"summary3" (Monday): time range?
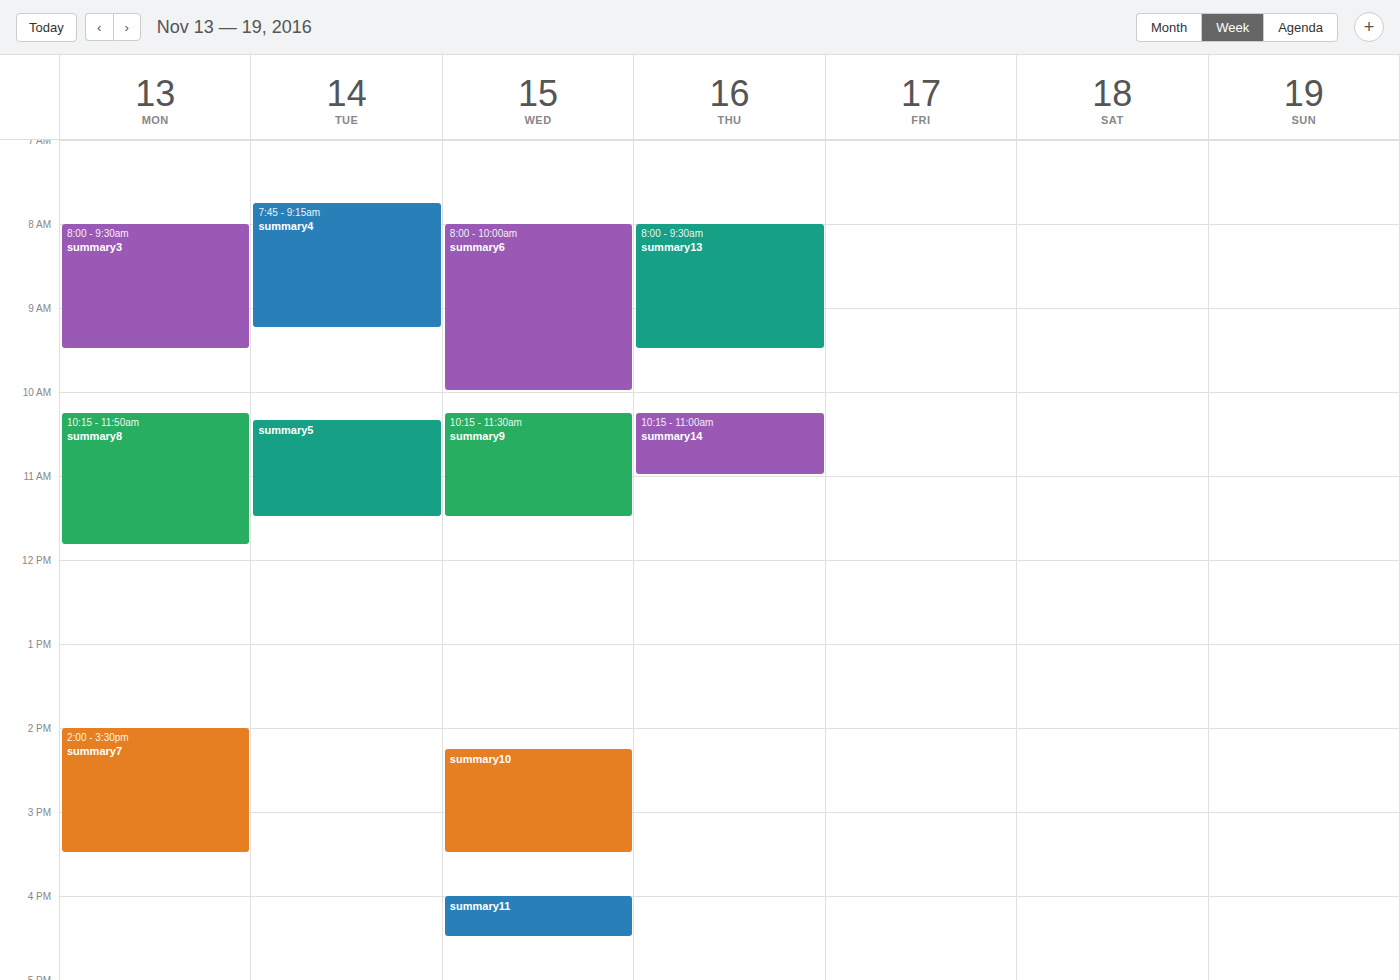
8:00 AM to 9:30 AM